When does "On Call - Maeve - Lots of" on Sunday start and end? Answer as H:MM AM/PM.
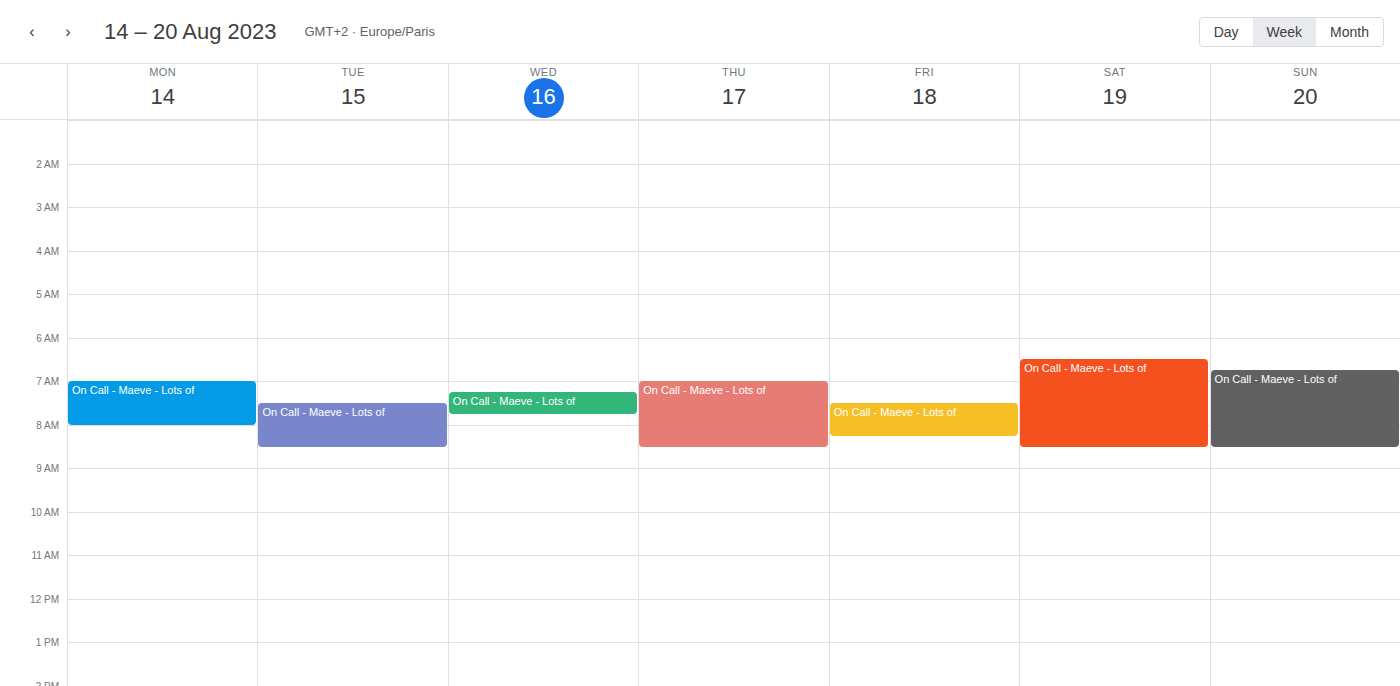
6:45 AM to 8:30 AM